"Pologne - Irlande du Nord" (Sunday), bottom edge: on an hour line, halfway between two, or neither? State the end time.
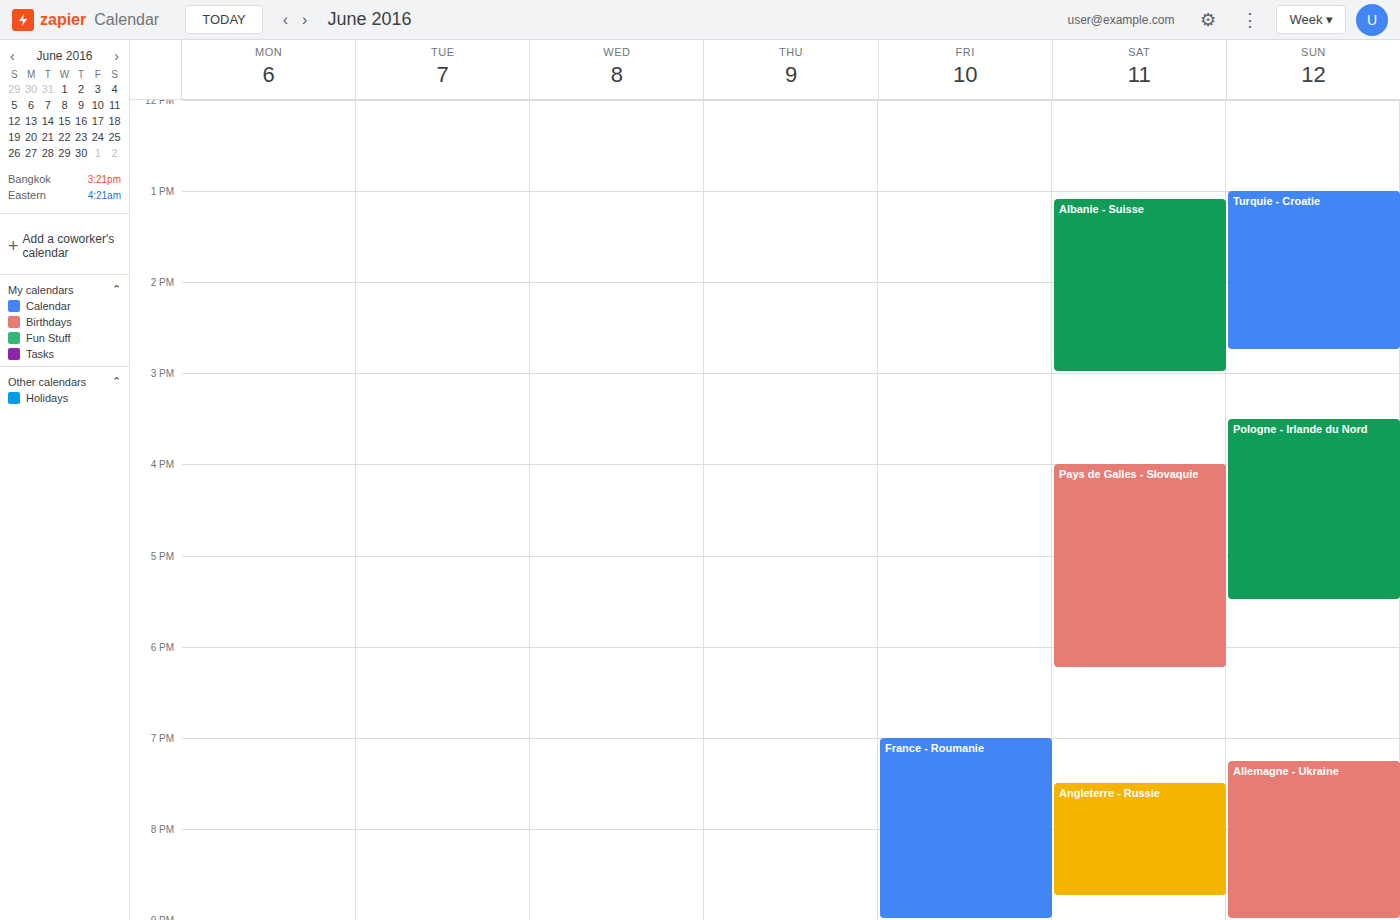
5:30 PM -- halfway between the 5 PM and 6 PM lines.